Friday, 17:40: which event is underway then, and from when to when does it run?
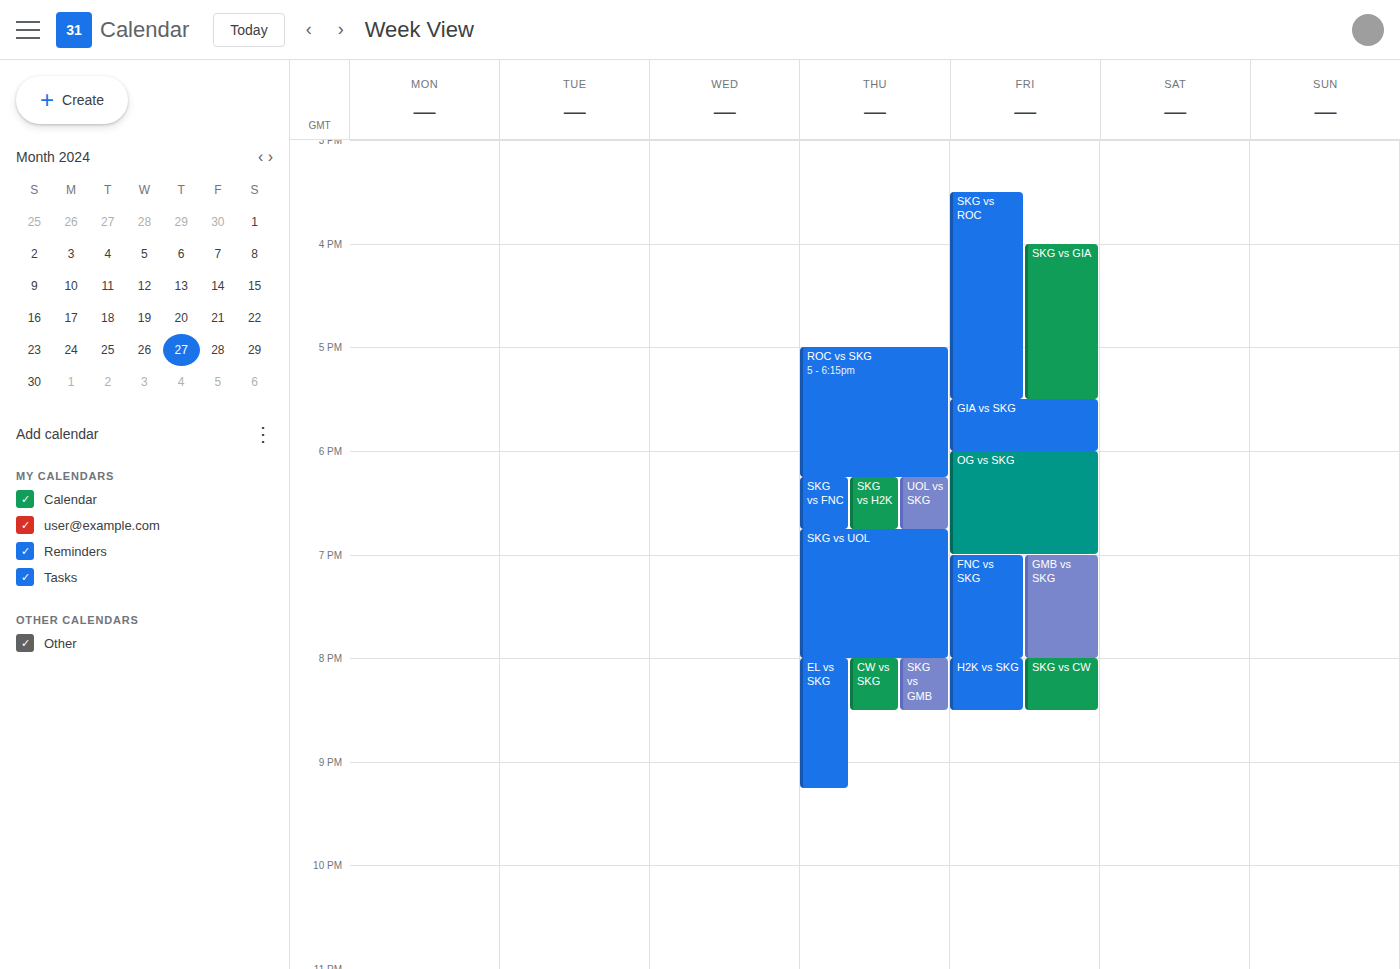
"GIA vs SKG", 17:30 to 18:00